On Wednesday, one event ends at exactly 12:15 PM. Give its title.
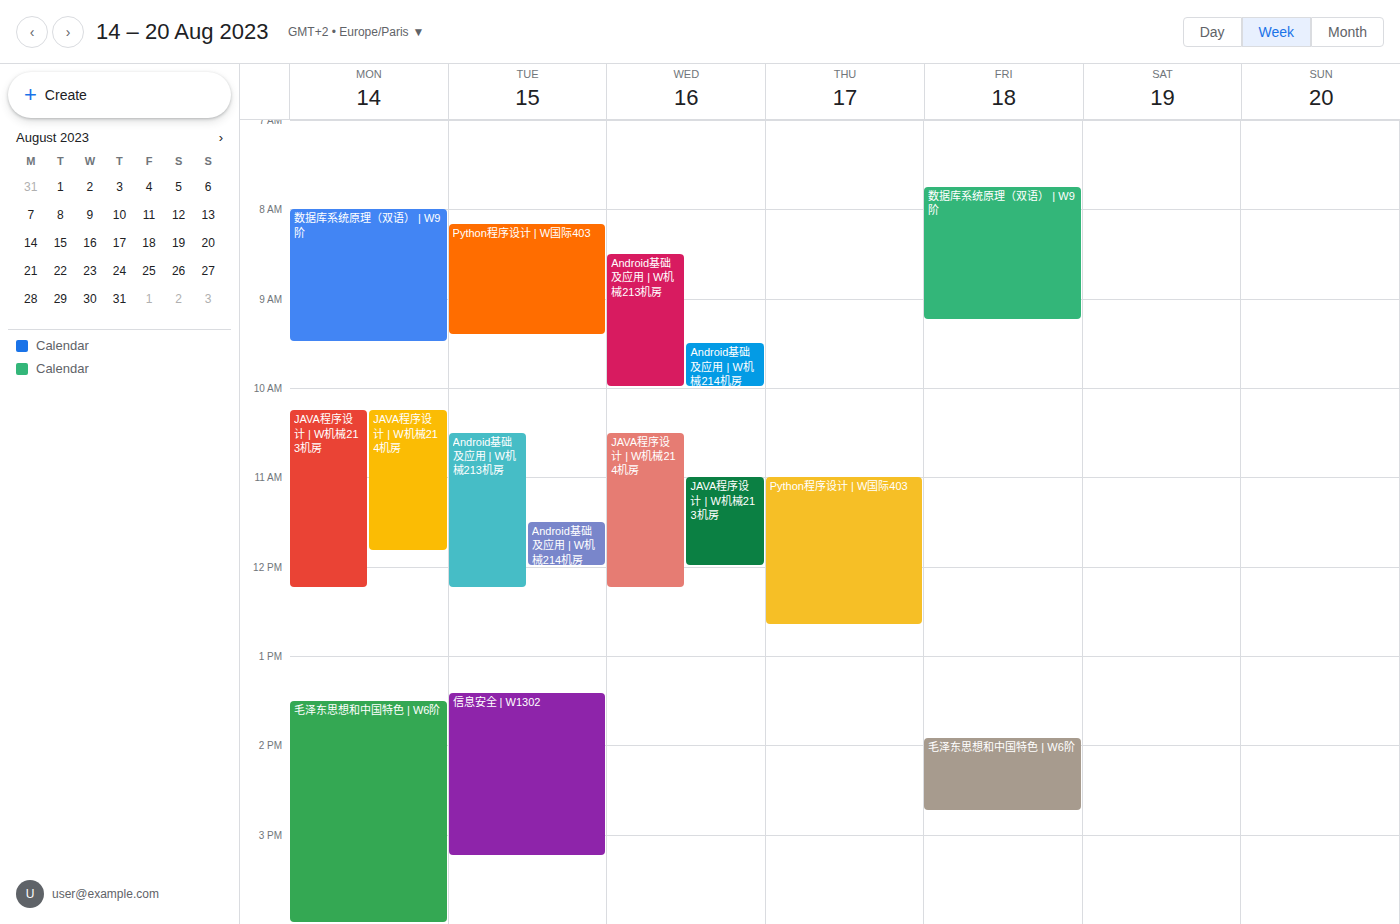
"JAVA程序设计 | W机械214机房"